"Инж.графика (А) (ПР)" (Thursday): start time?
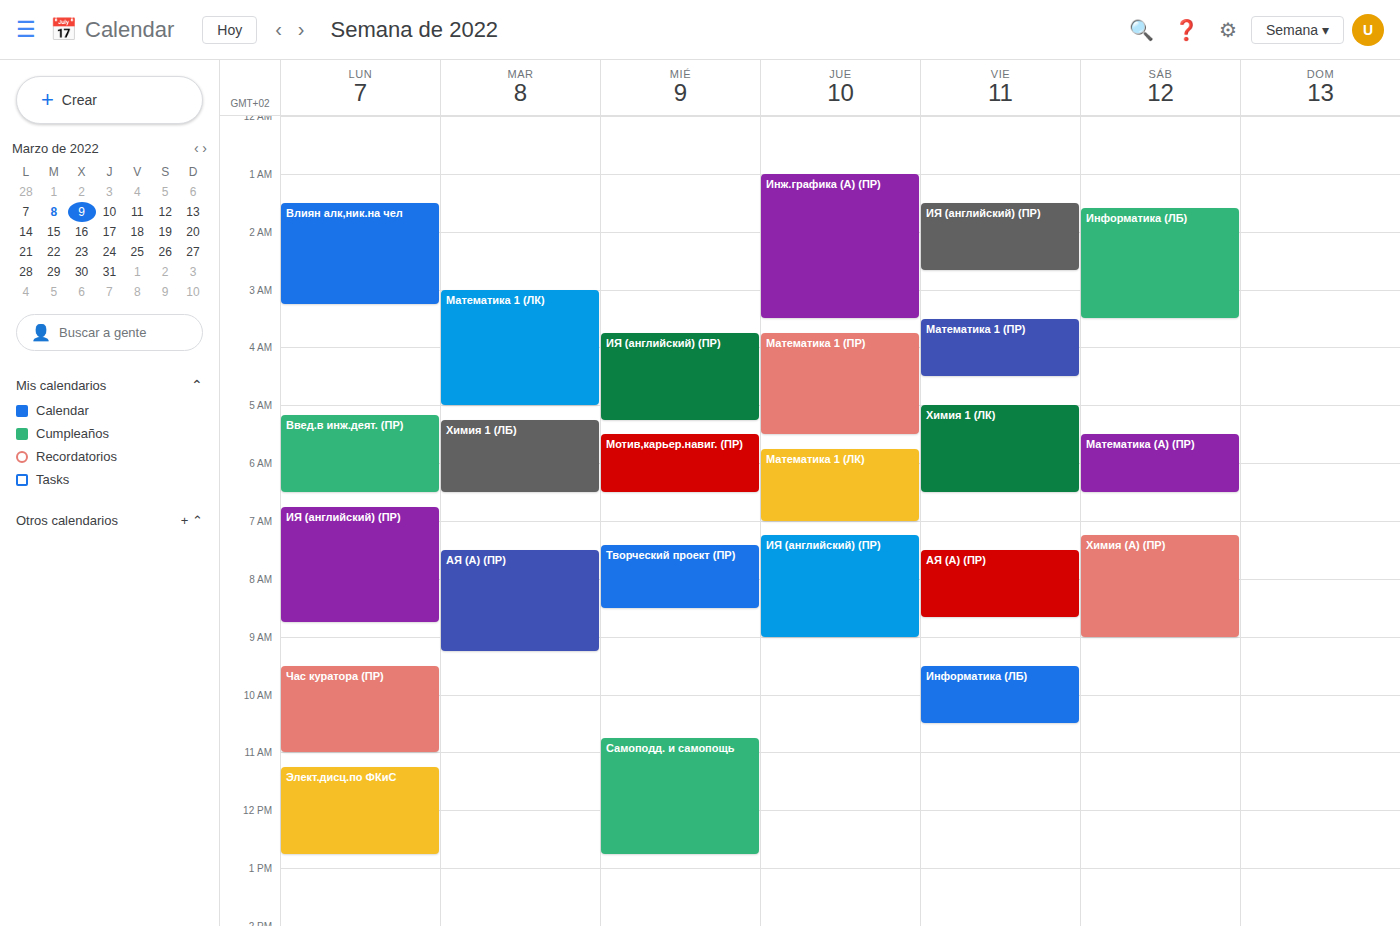
01:00